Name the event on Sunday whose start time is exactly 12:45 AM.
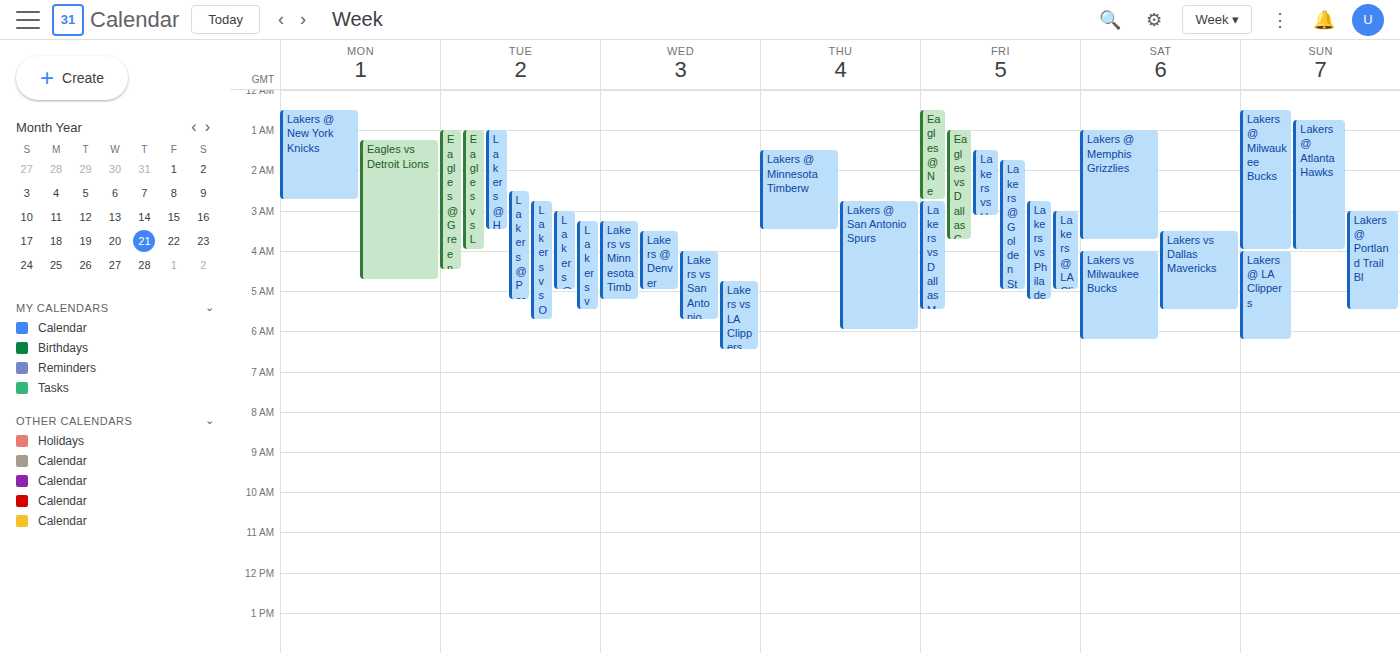
"Lakers @ Atlanta Hawks"